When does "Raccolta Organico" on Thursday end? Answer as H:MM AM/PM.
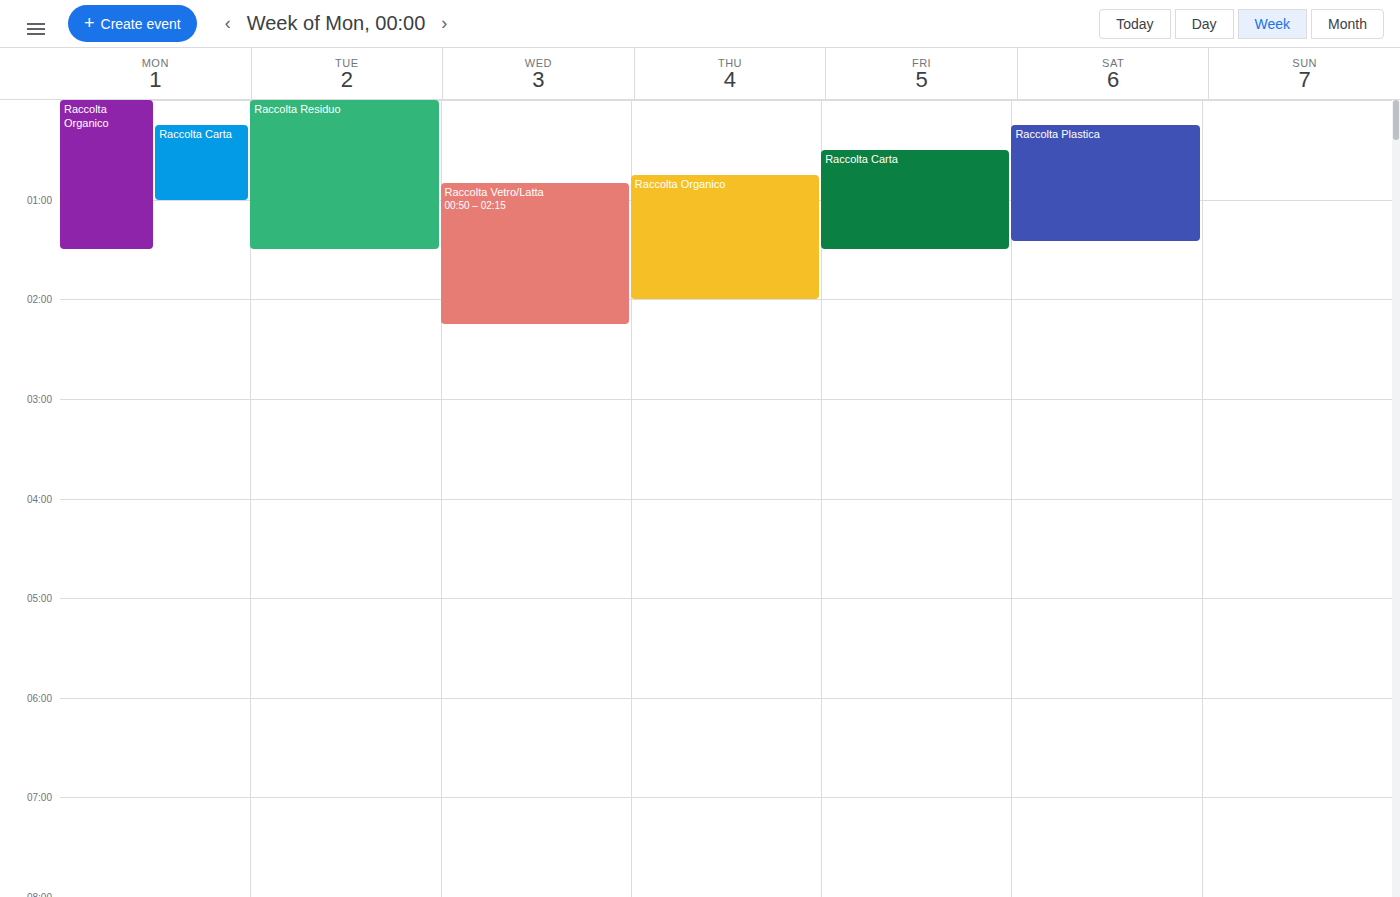
2:00 AM